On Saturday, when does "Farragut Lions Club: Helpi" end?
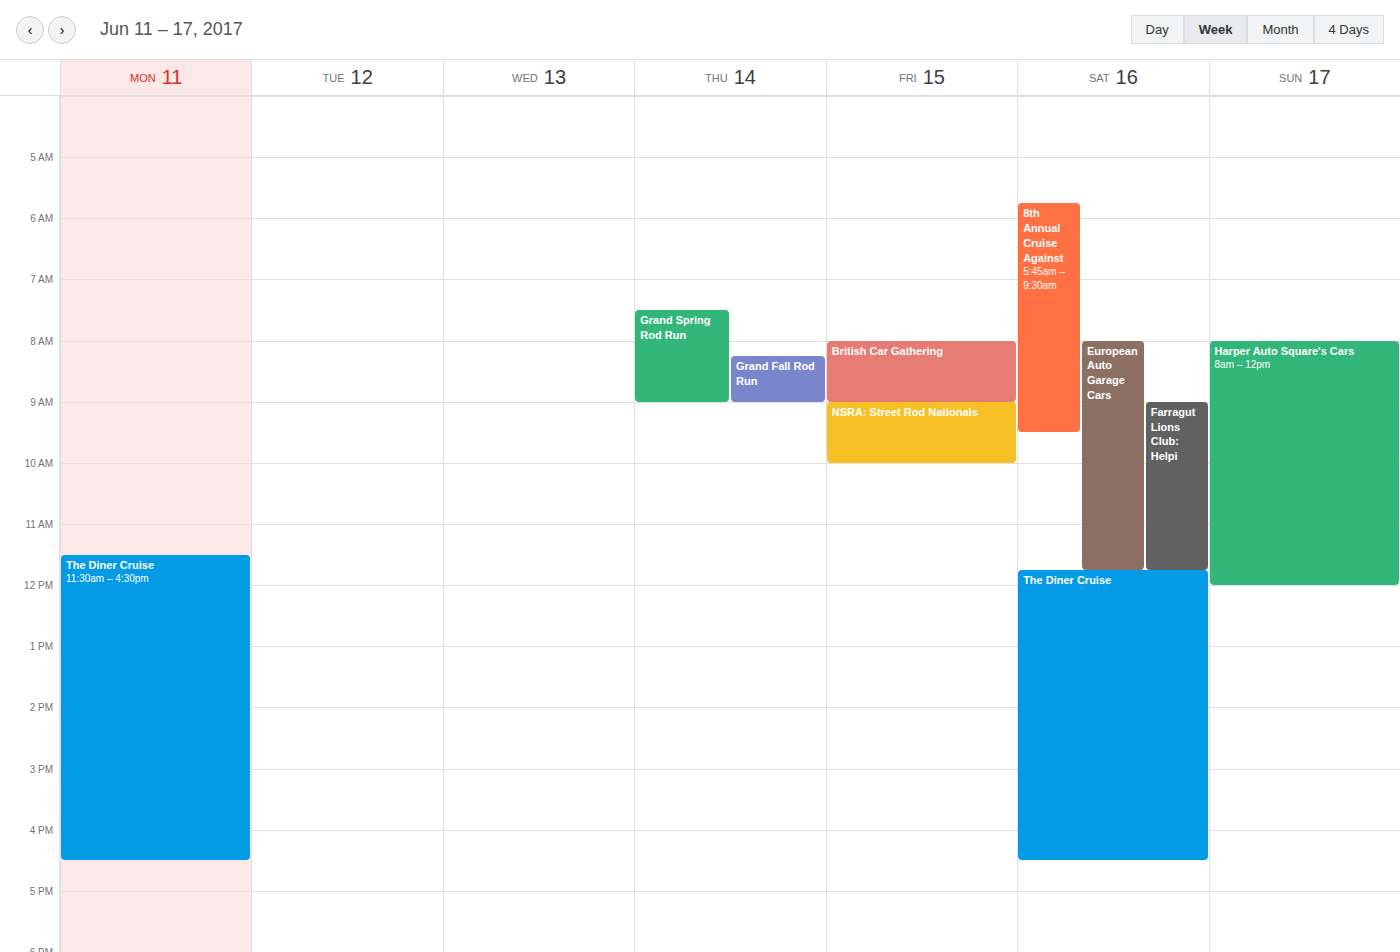
11:45 AM